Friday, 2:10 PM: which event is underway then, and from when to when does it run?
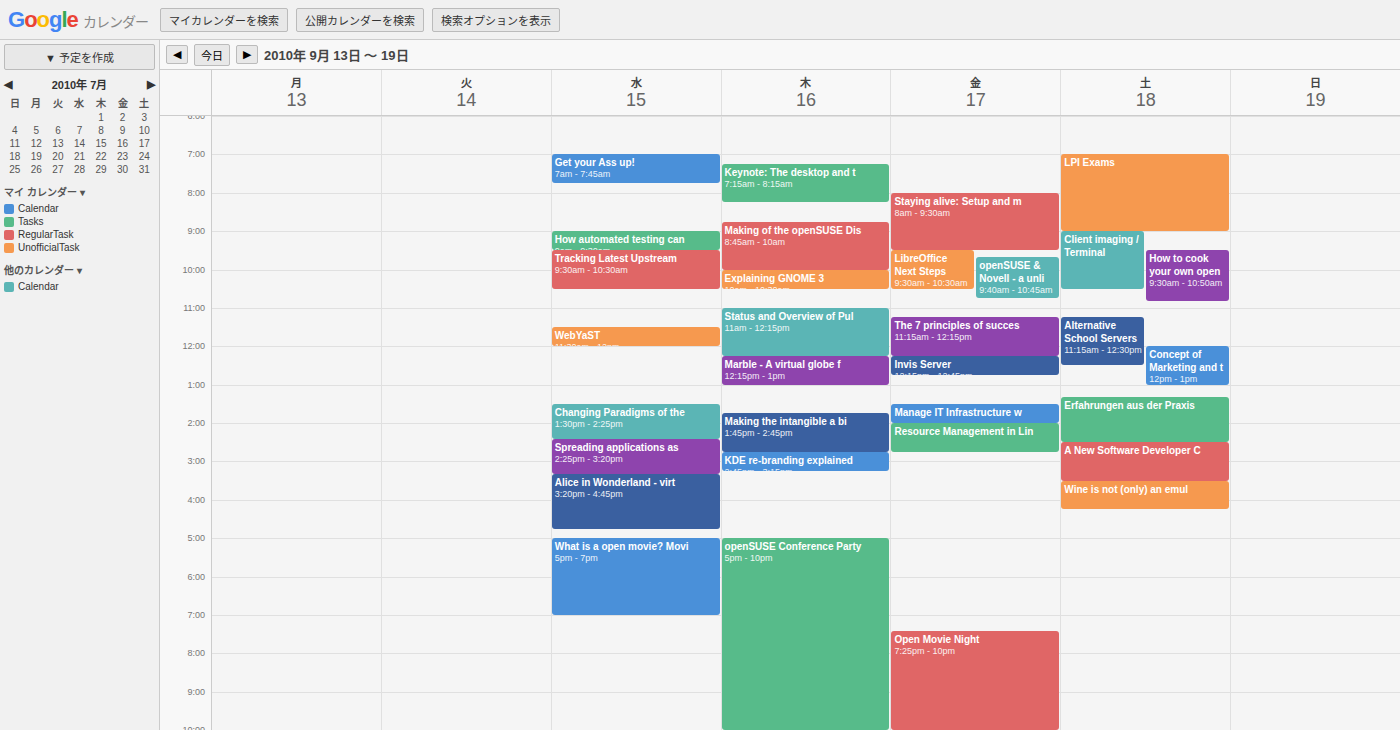
"Resource Management in Lin", 2:00 PM to 2:45 PM